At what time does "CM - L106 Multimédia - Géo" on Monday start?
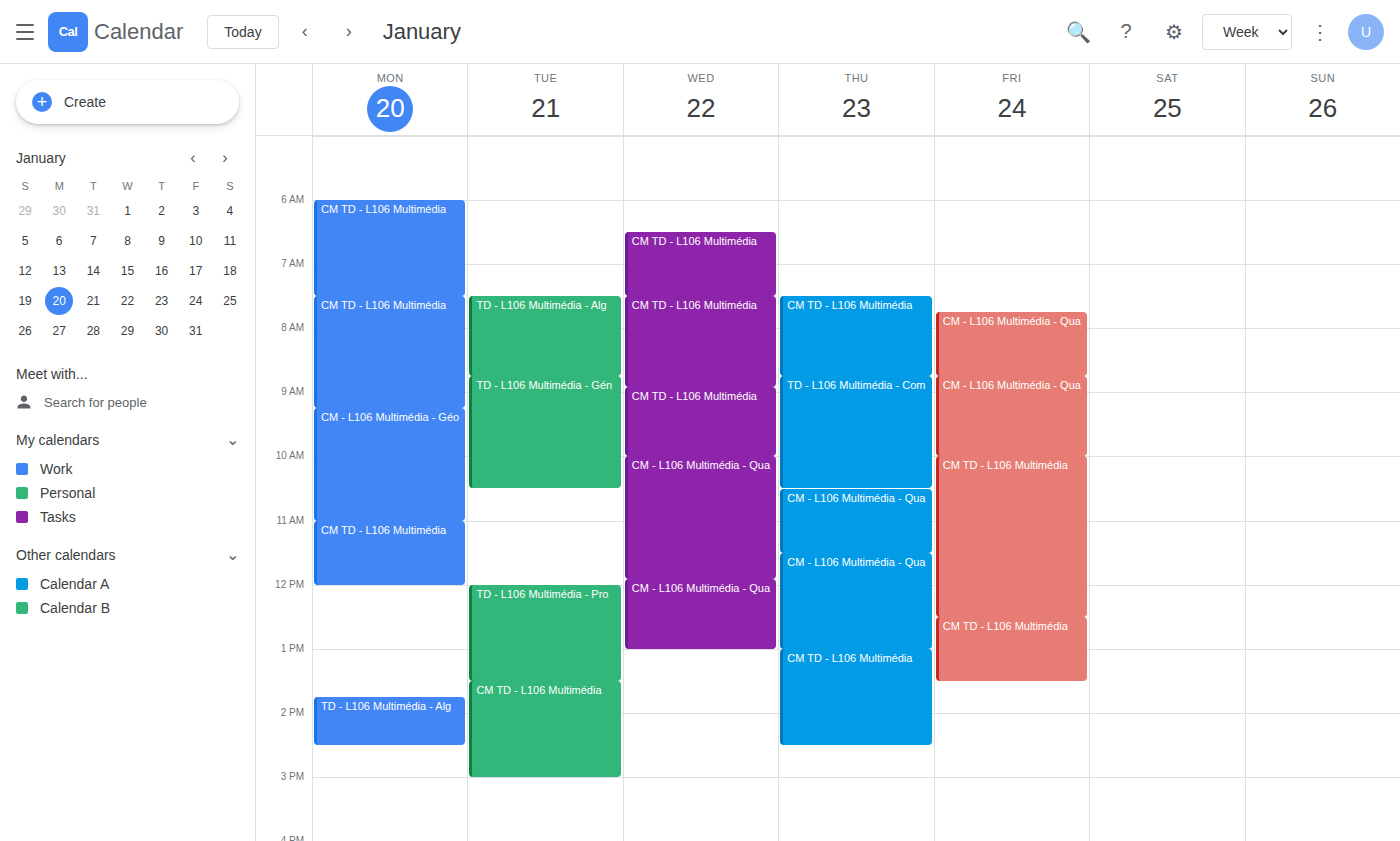
9:15 AM